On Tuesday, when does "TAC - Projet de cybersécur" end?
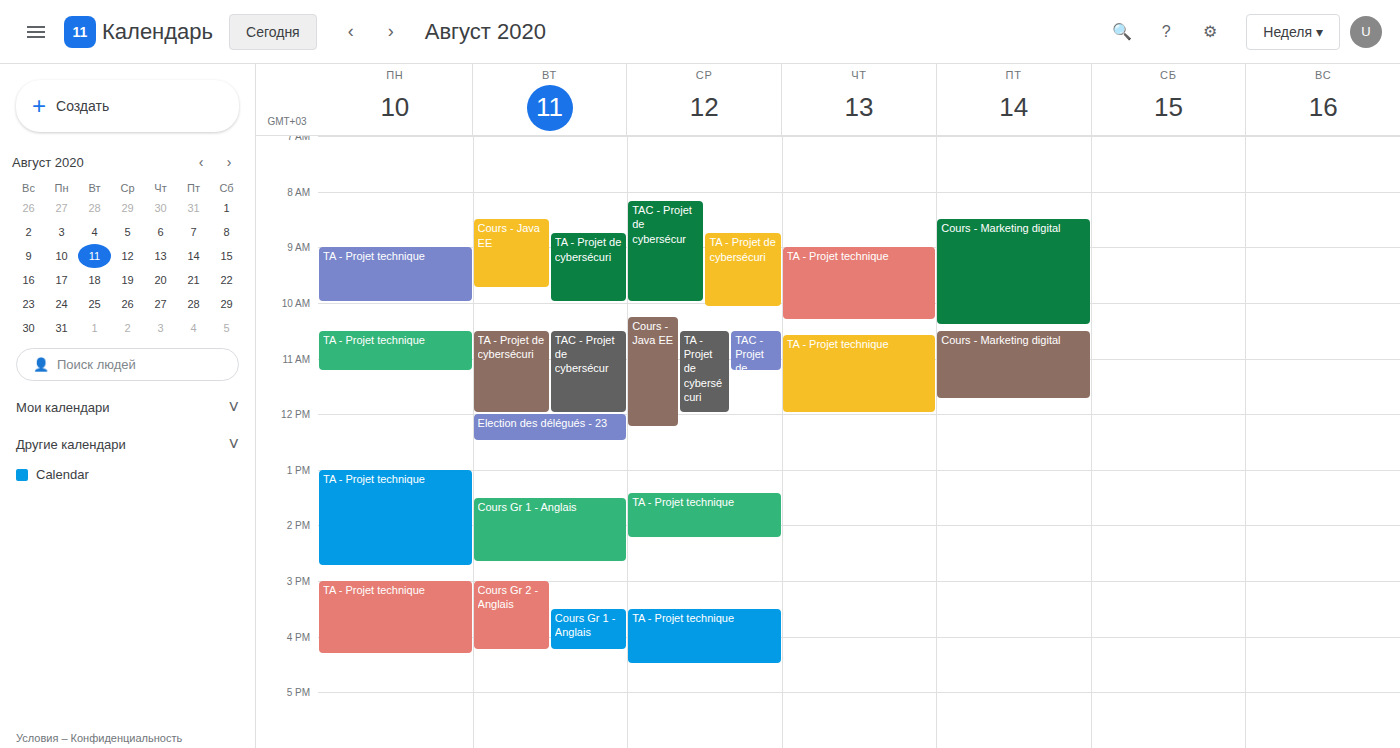
12:00 PM